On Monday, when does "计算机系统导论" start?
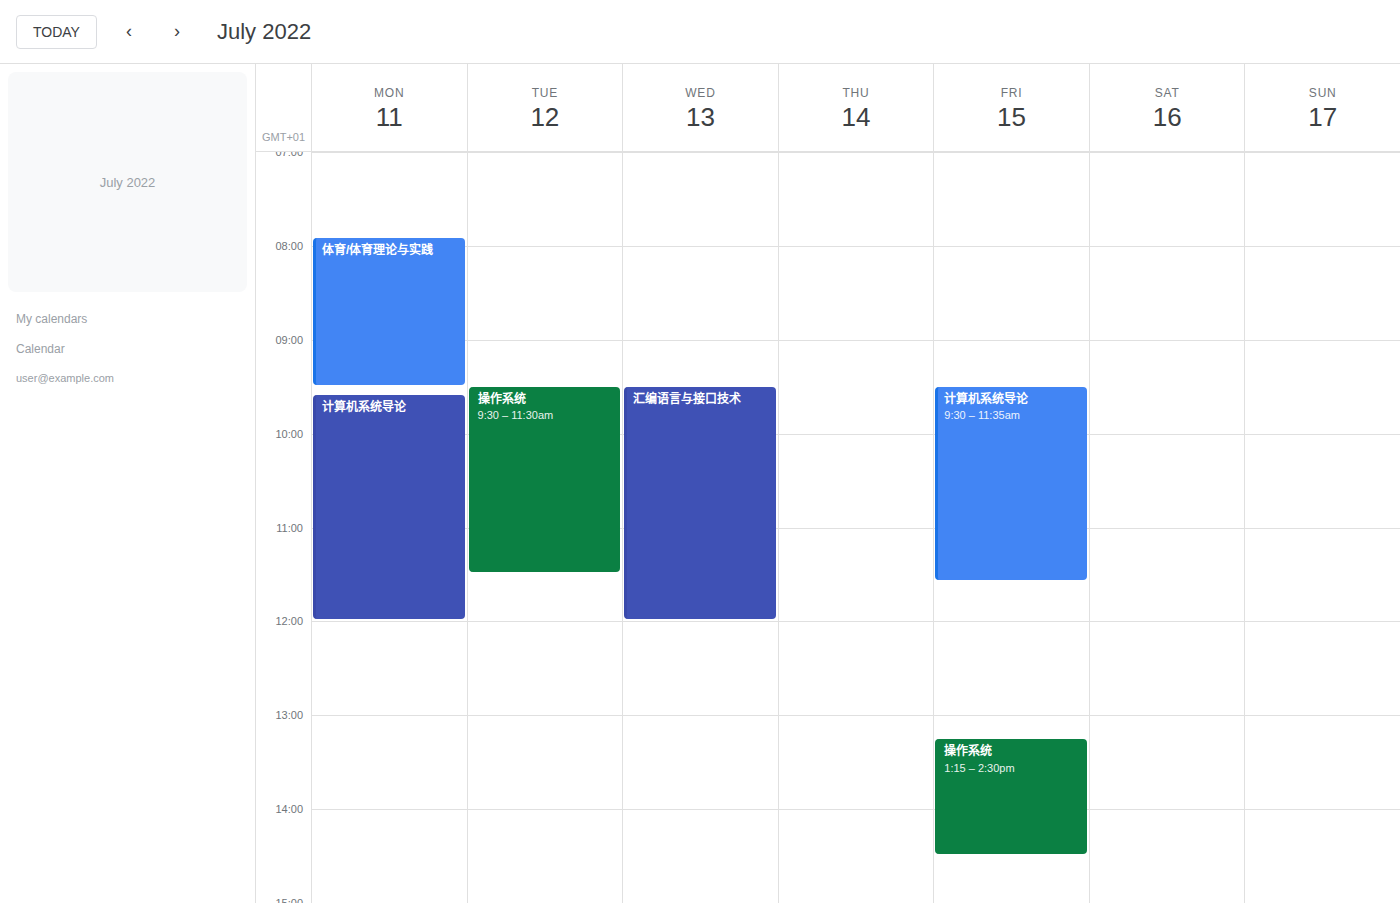
9:35 AM